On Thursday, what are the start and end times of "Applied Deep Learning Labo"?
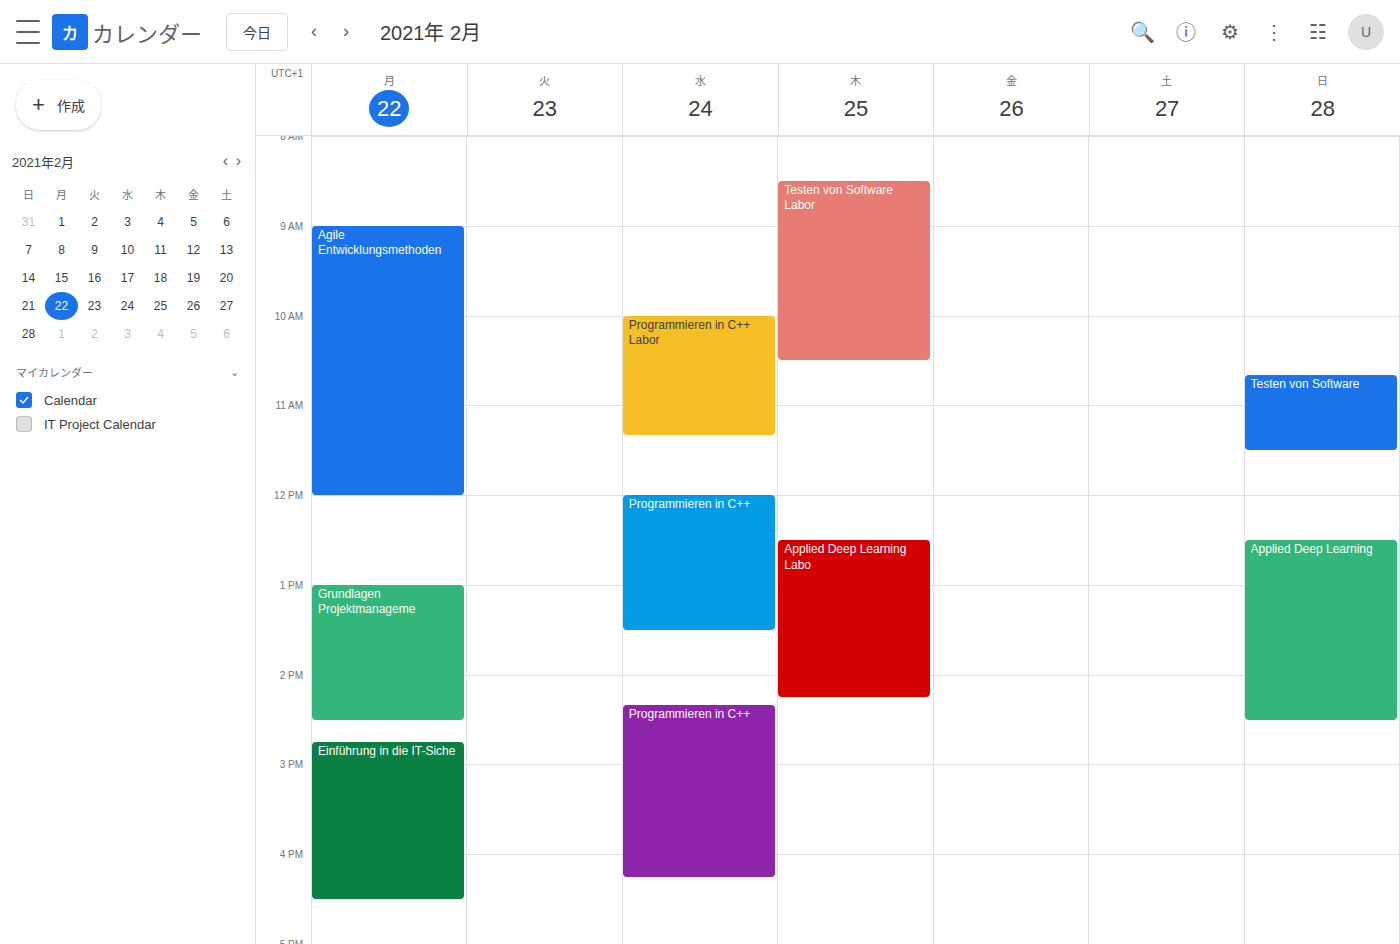
12:30 PM to 2:15 PM